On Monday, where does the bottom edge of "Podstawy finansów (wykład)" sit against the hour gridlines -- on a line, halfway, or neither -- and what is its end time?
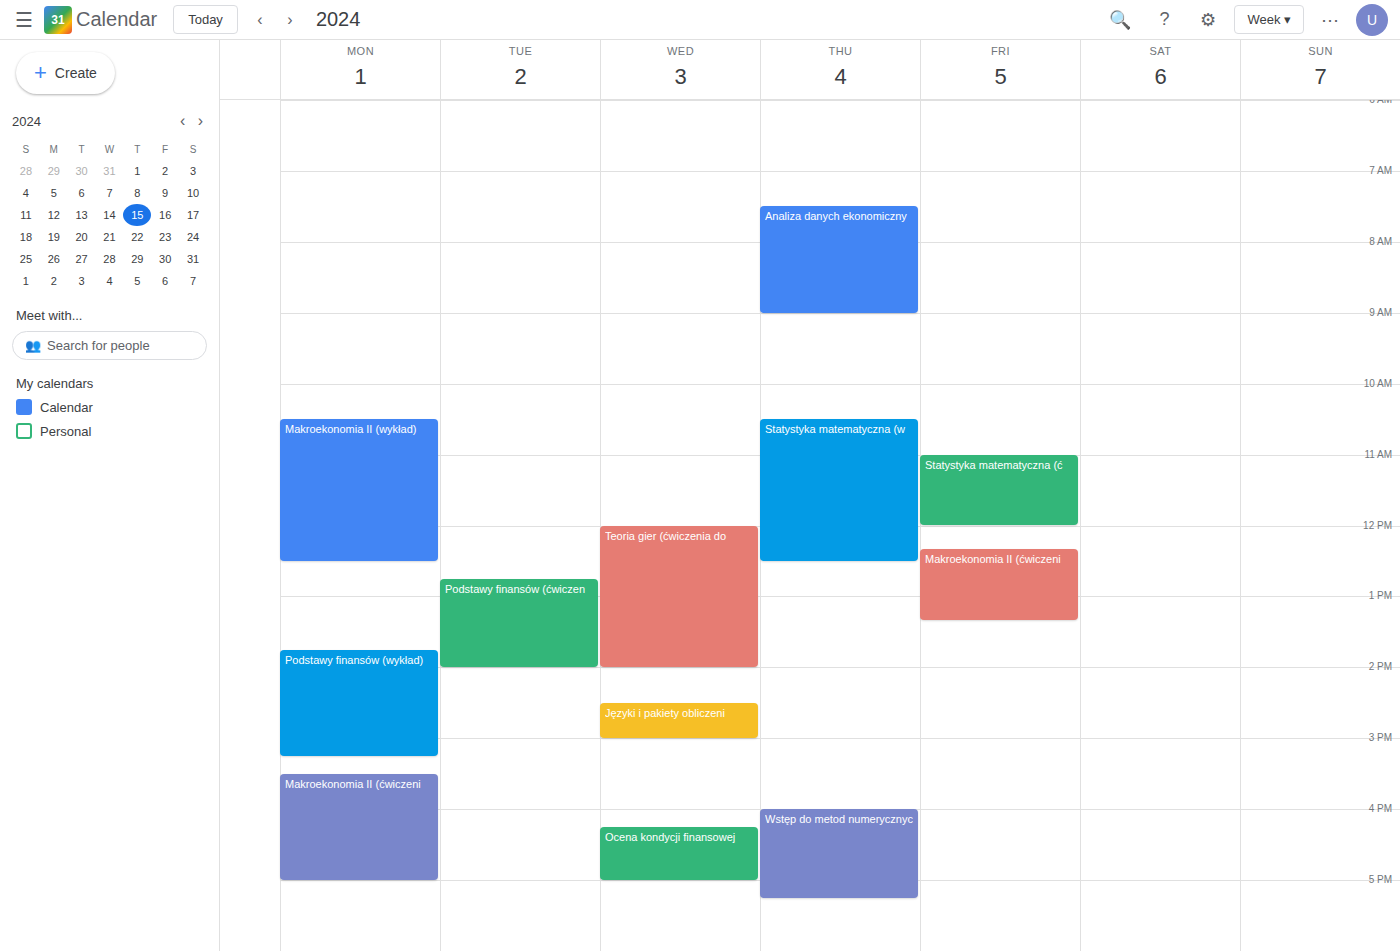
3:15 PM -- neither: a quarter of the way from the 3 PM line to the 4 PM line.